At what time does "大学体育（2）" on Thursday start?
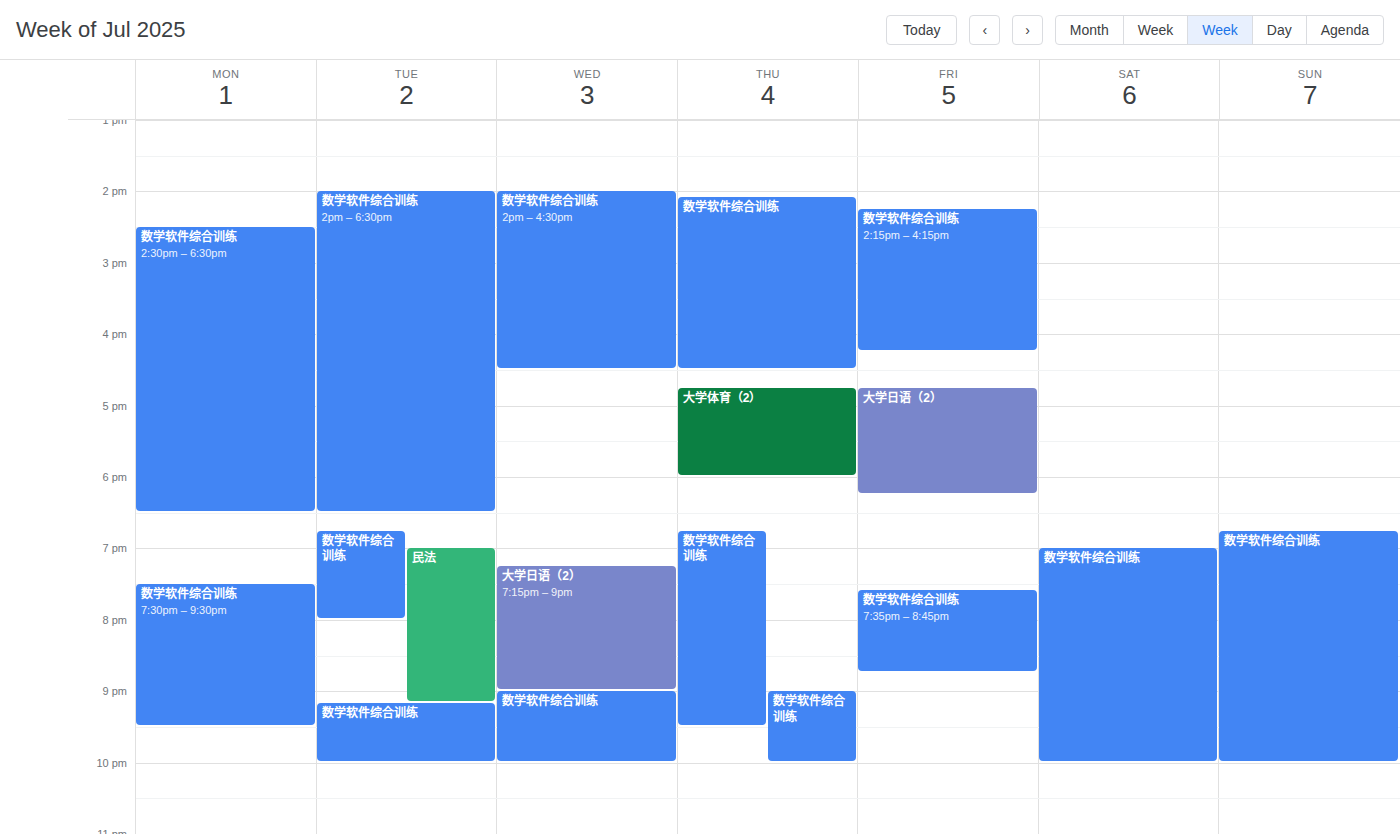
4:45 PM